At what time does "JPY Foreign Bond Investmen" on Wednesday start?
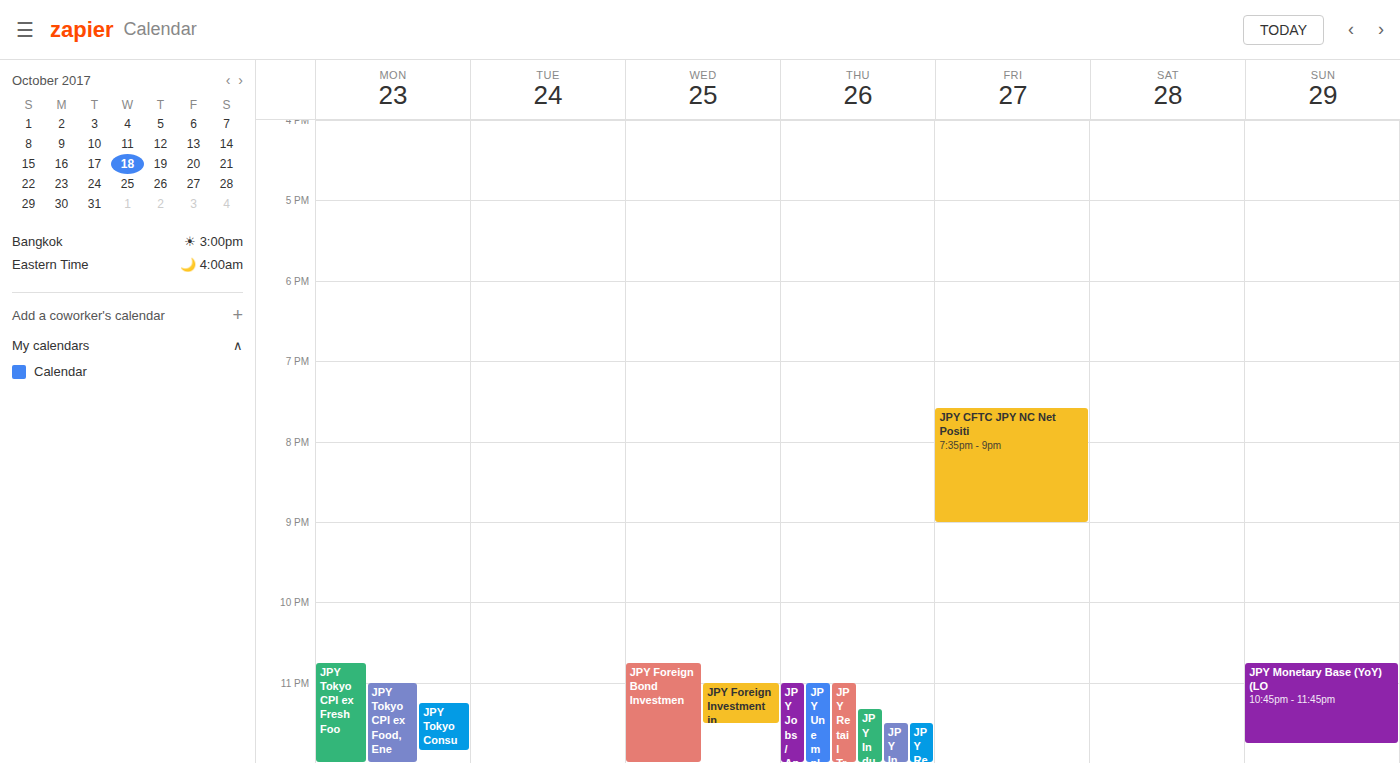
10:45 PM